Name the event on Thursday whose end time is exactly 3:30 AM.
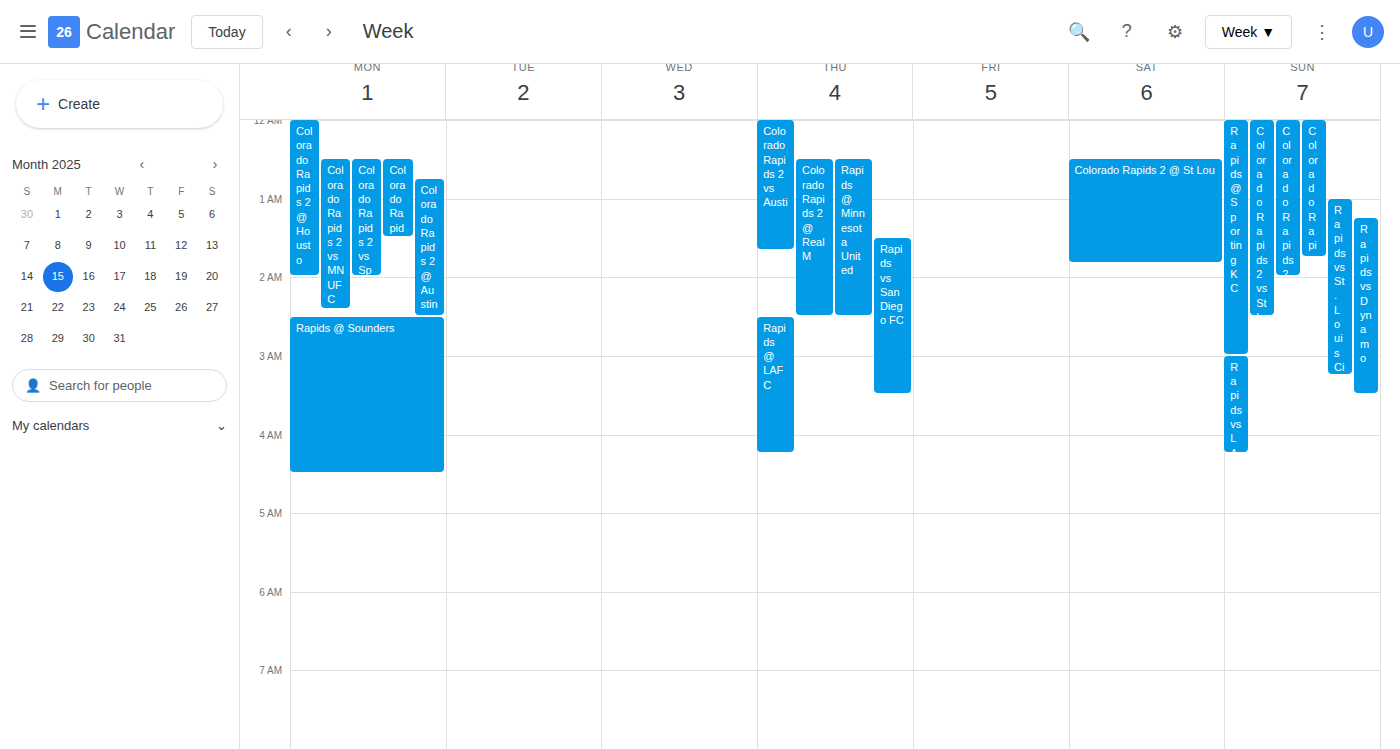
"Rapids vs San Diego FC"